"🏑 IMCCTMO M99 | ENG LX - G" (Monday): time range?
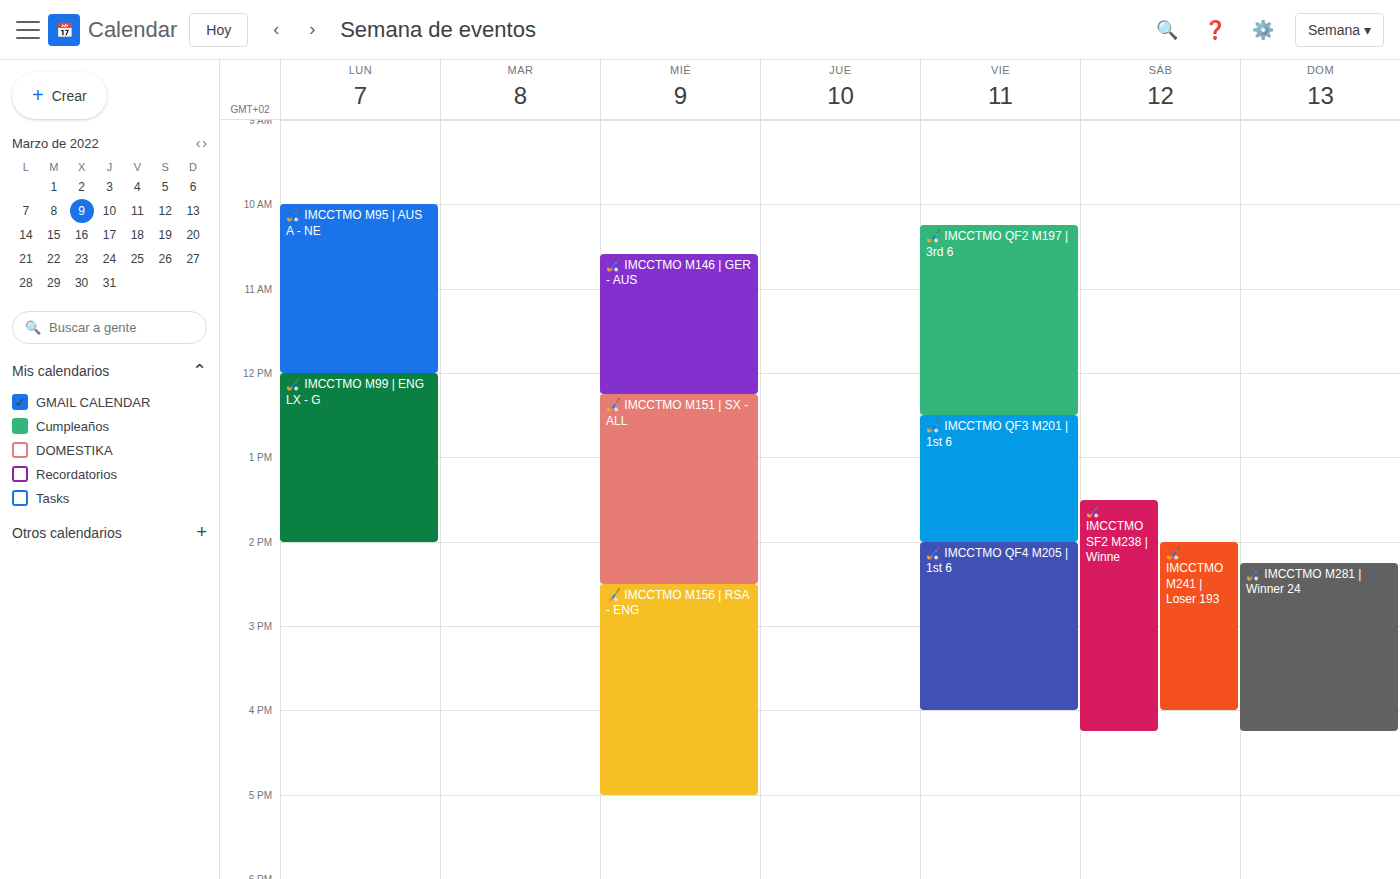
12:00 PM to 2:00 PM